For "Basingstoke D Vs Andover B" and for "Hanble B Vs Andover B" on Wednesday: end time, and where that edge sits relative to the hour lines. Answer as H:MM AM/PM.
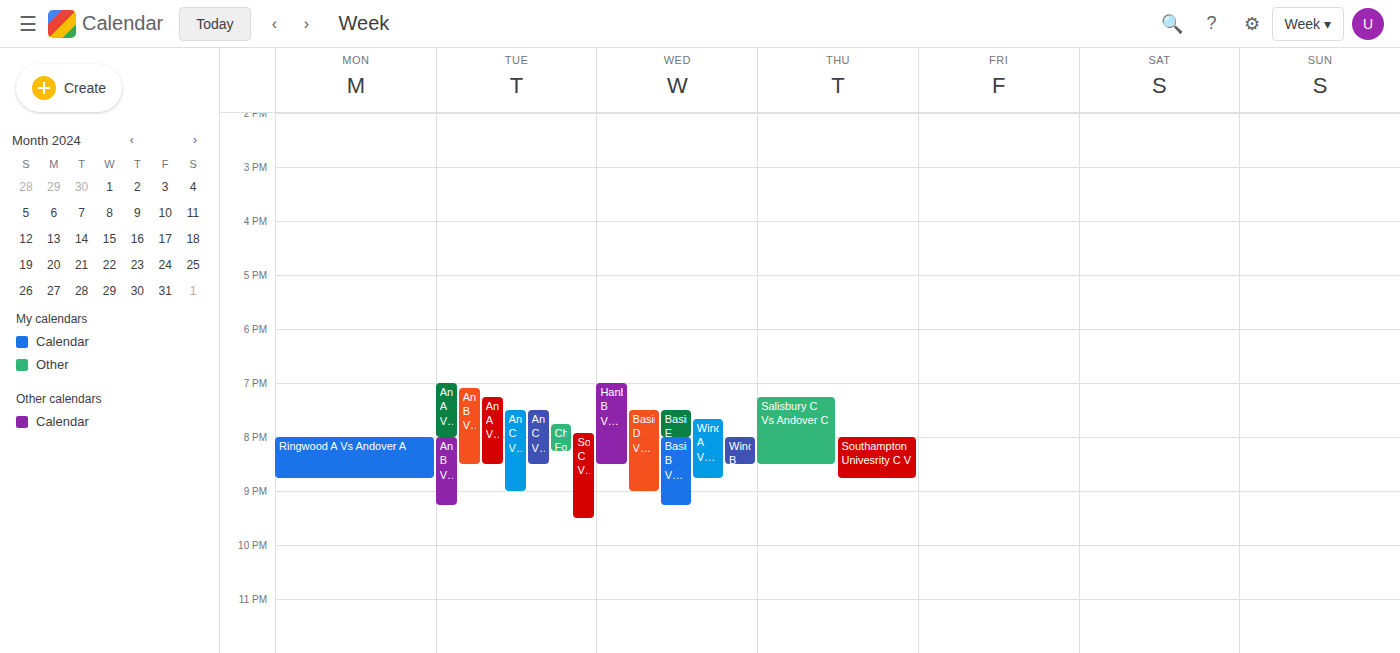
"Basingstoke D Vs Andover B": 9:00 PM, exactly on the 9 PM line. "Hanble B Vs Andover B": 8:30 PM, halfway between the 8 PM and 9 PM lines.